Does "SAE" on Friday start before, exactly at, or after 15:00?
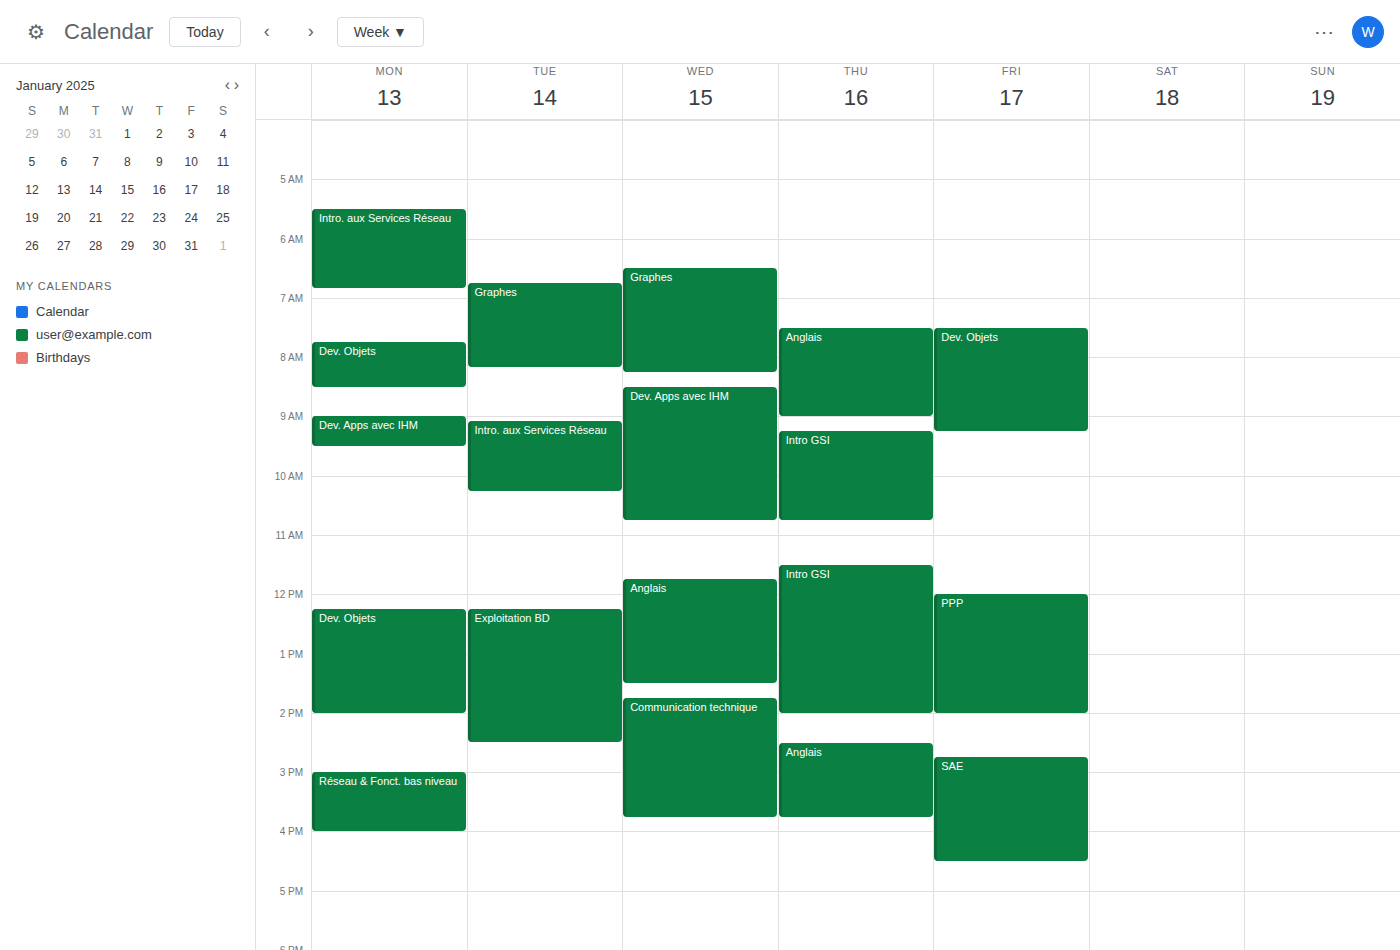
14:45 -- before 15:00, 15 minutes above the 15:00 line.